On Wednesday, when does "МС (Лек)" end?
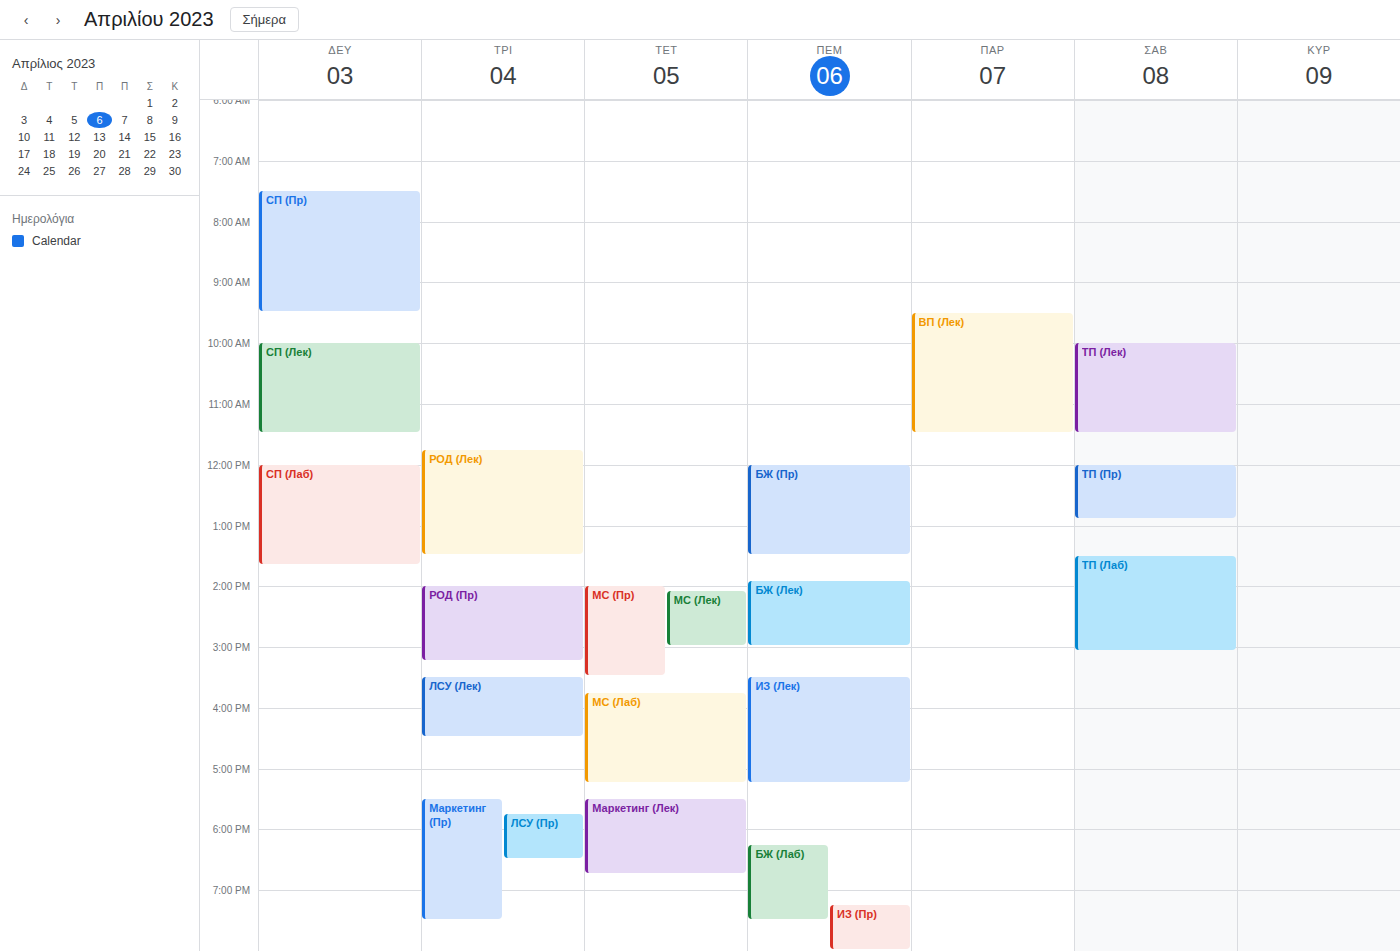
3:00 PM